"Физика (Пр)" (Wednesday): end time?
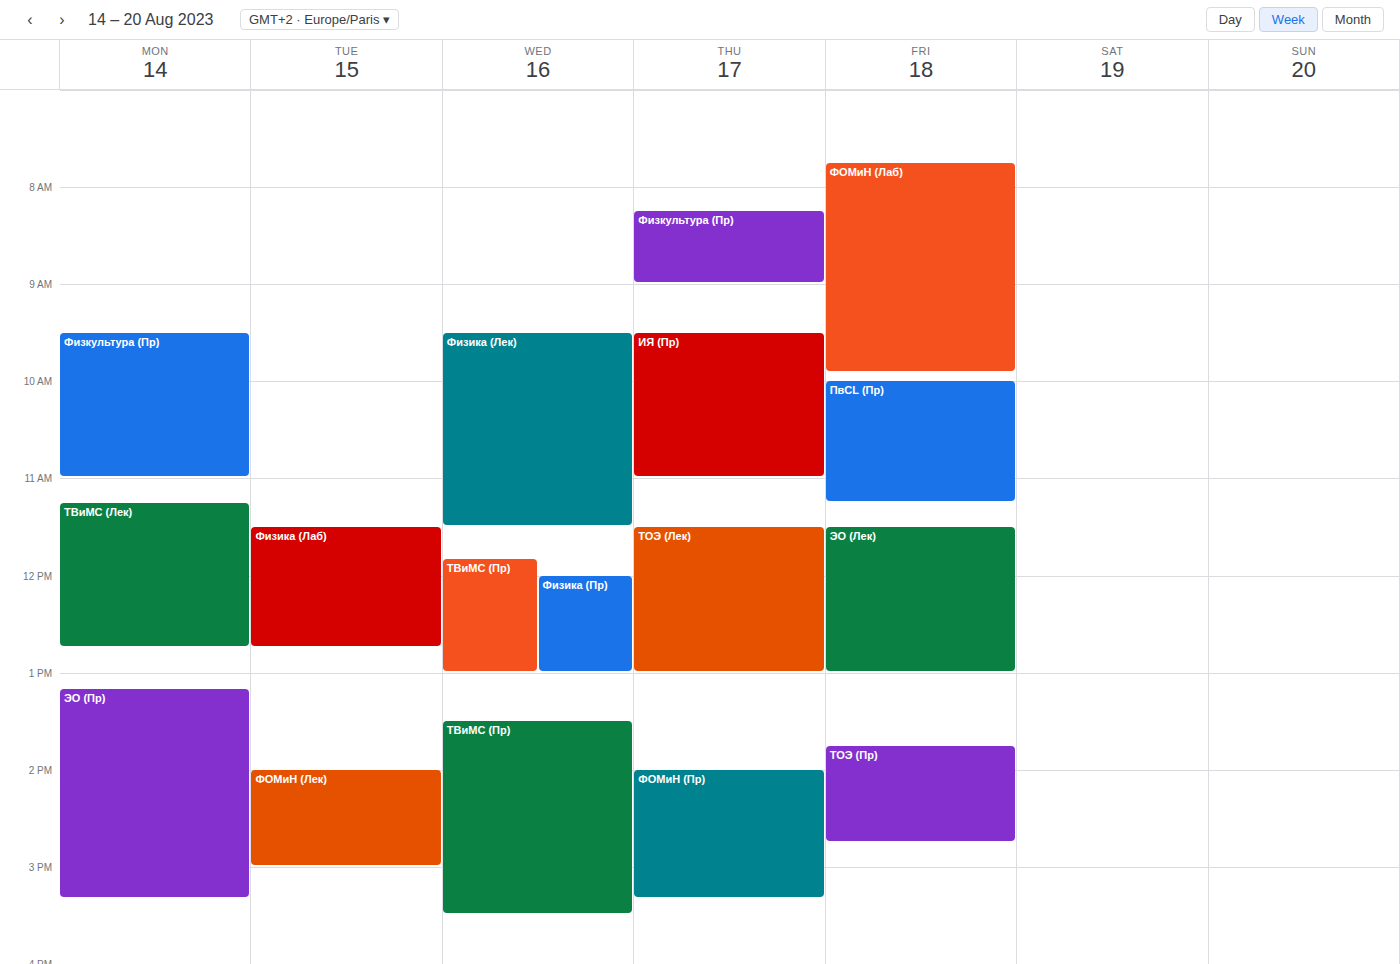
1:00 PM